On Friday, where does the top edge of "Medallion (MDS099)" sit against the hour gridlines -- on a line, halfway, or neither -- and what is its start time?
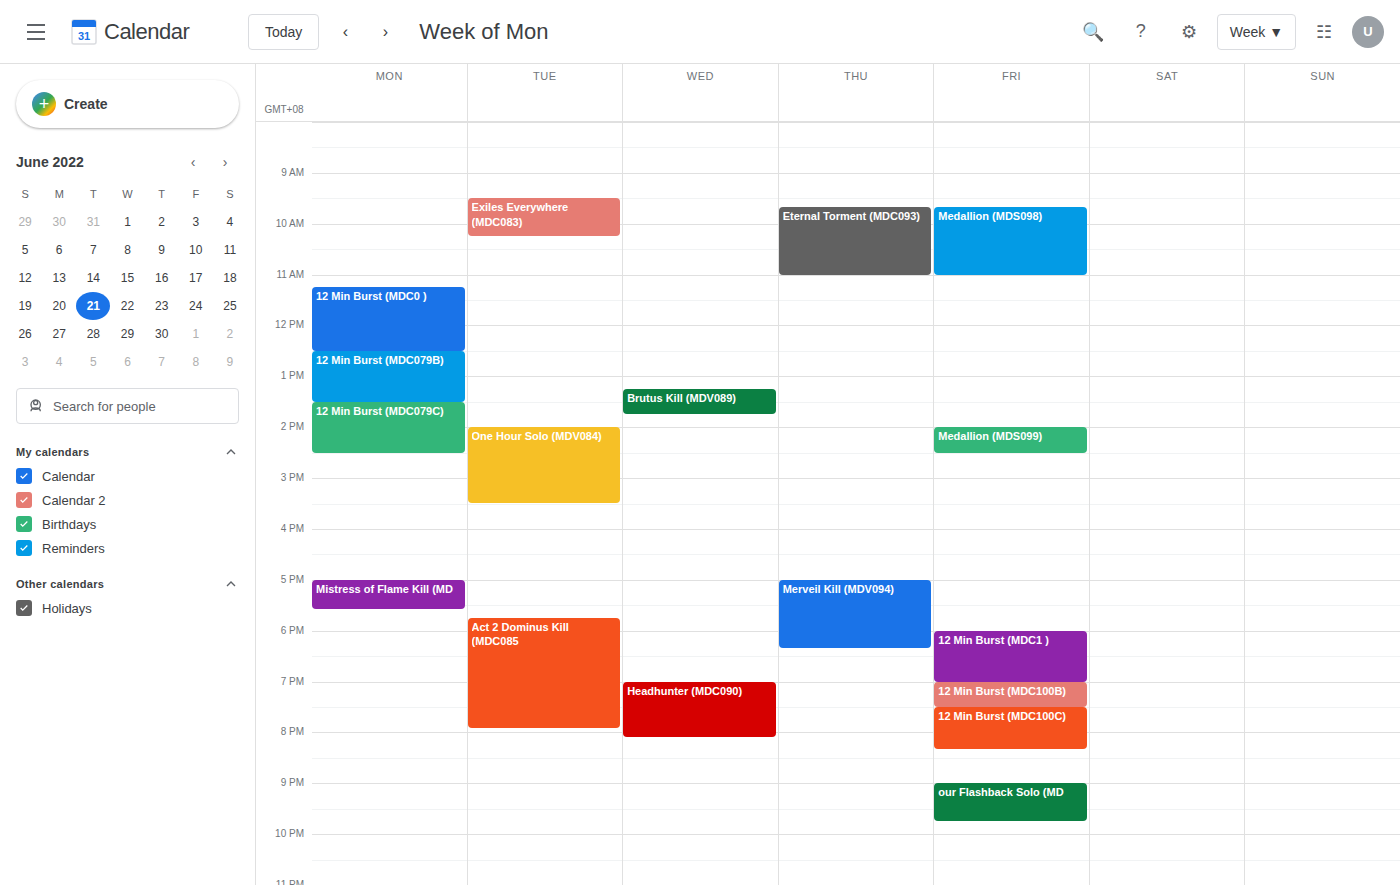
2:00 PM -- exactly on the 2 PM line.